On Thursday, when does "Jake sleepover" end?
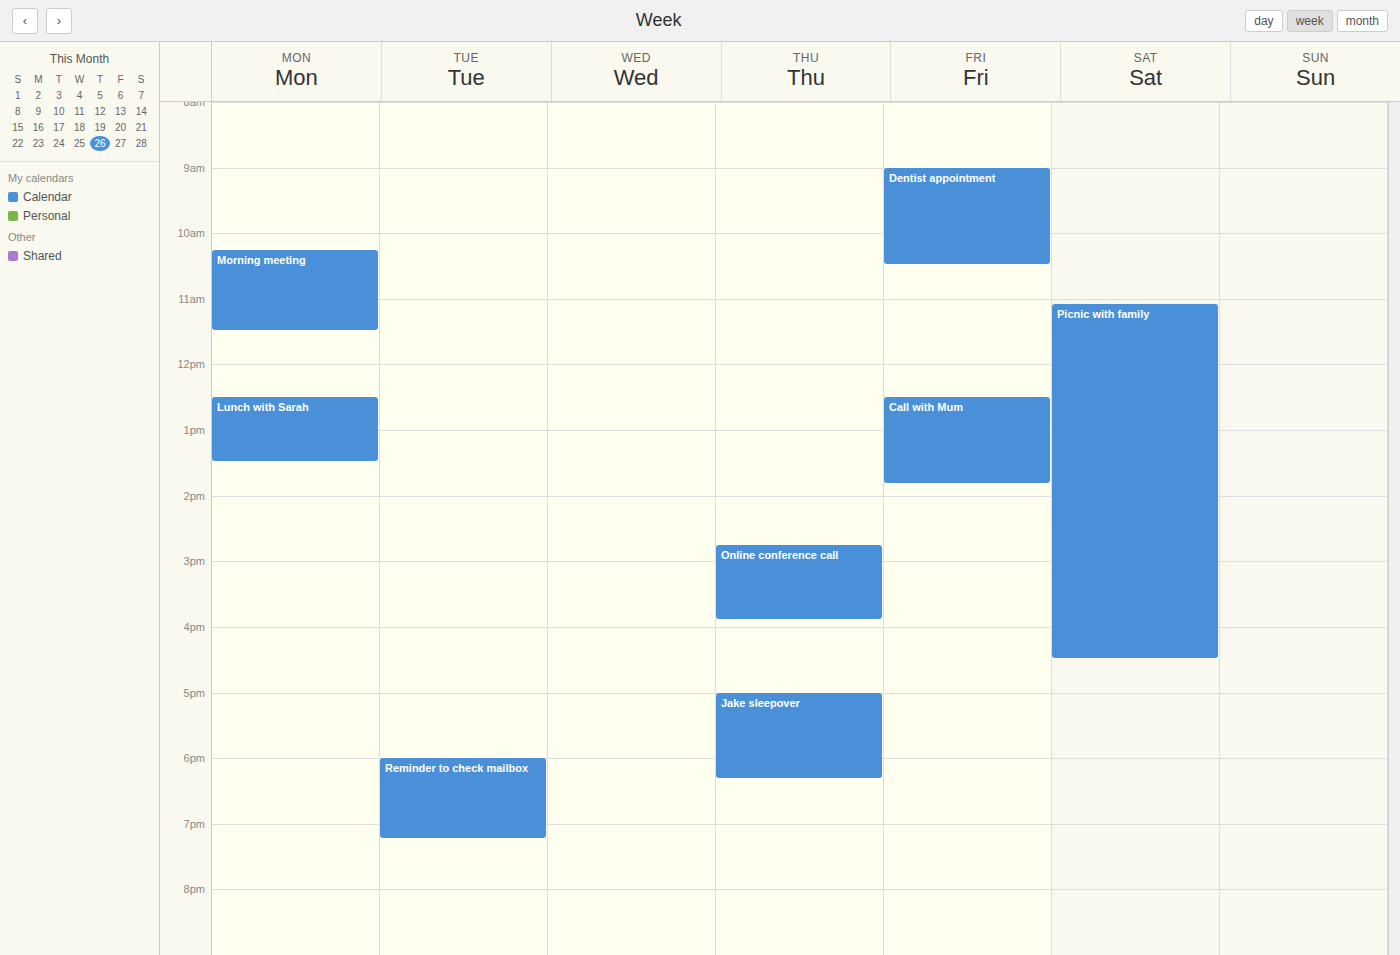
6:20 PM